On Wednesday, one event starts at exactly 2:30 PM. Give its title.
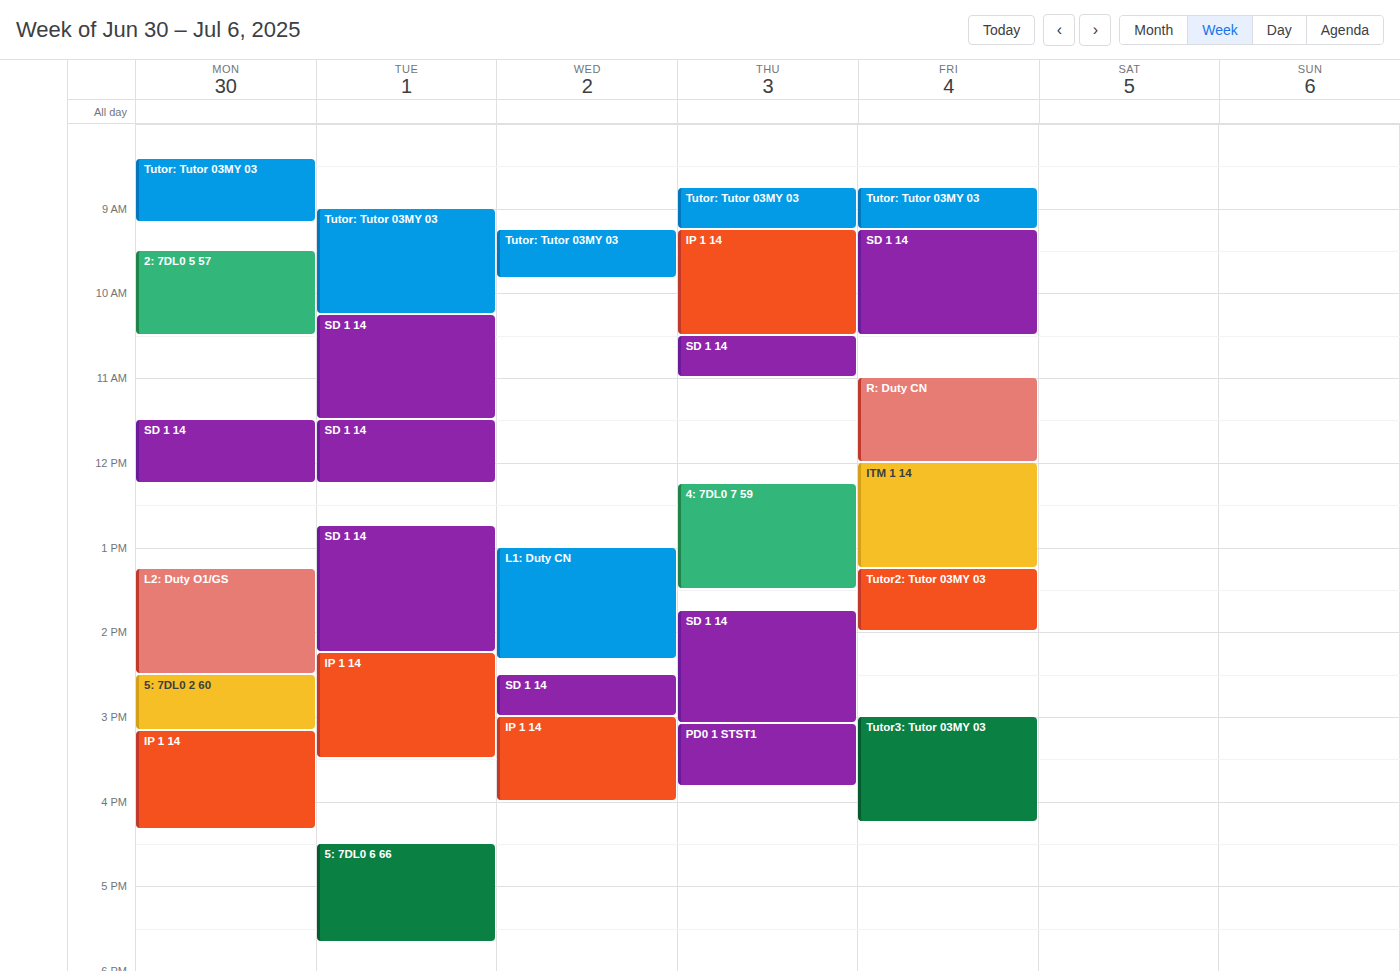
"SD 1 14"